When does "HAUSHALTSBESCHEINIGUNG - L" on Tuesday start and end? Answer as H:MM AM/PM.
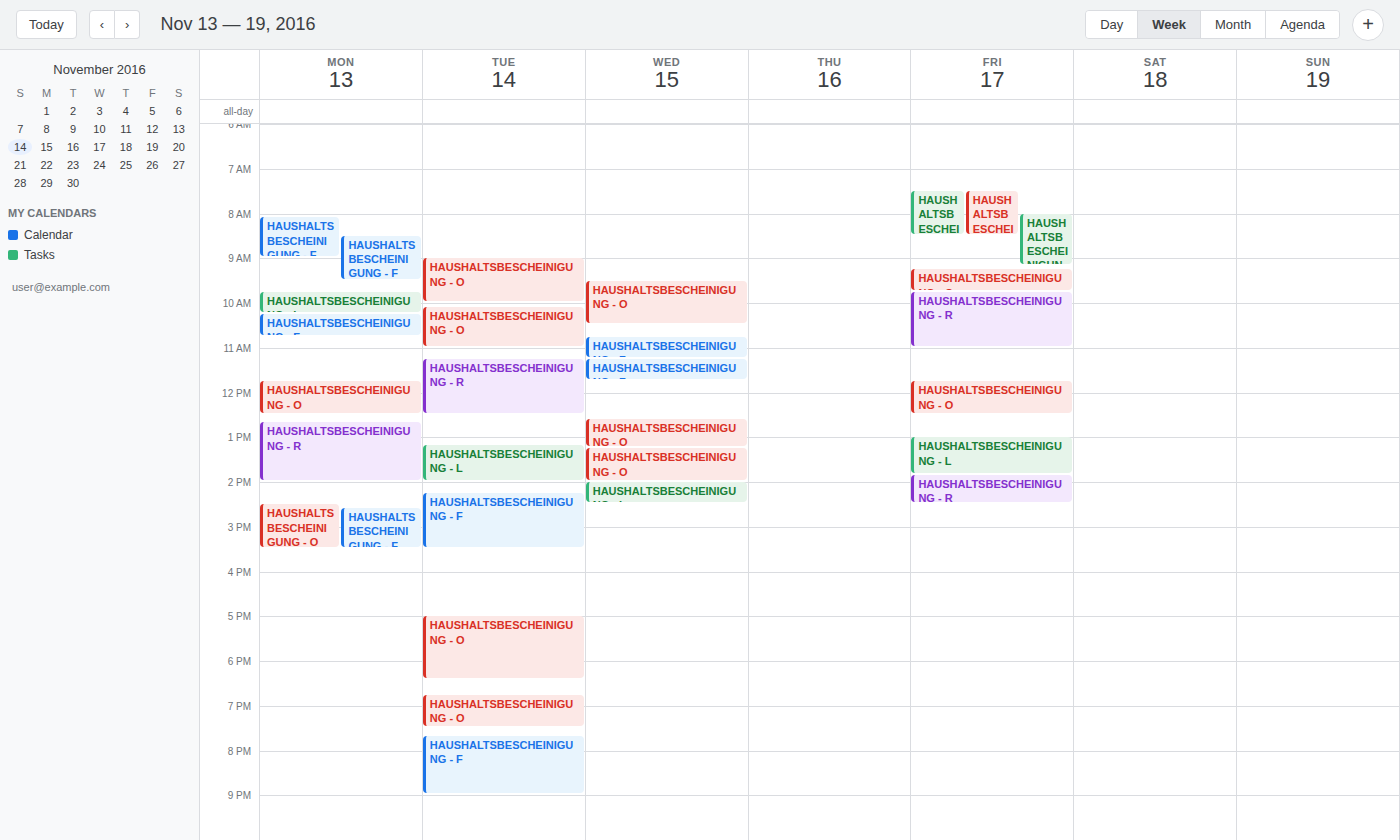
1:10 PM to 2:00 PM